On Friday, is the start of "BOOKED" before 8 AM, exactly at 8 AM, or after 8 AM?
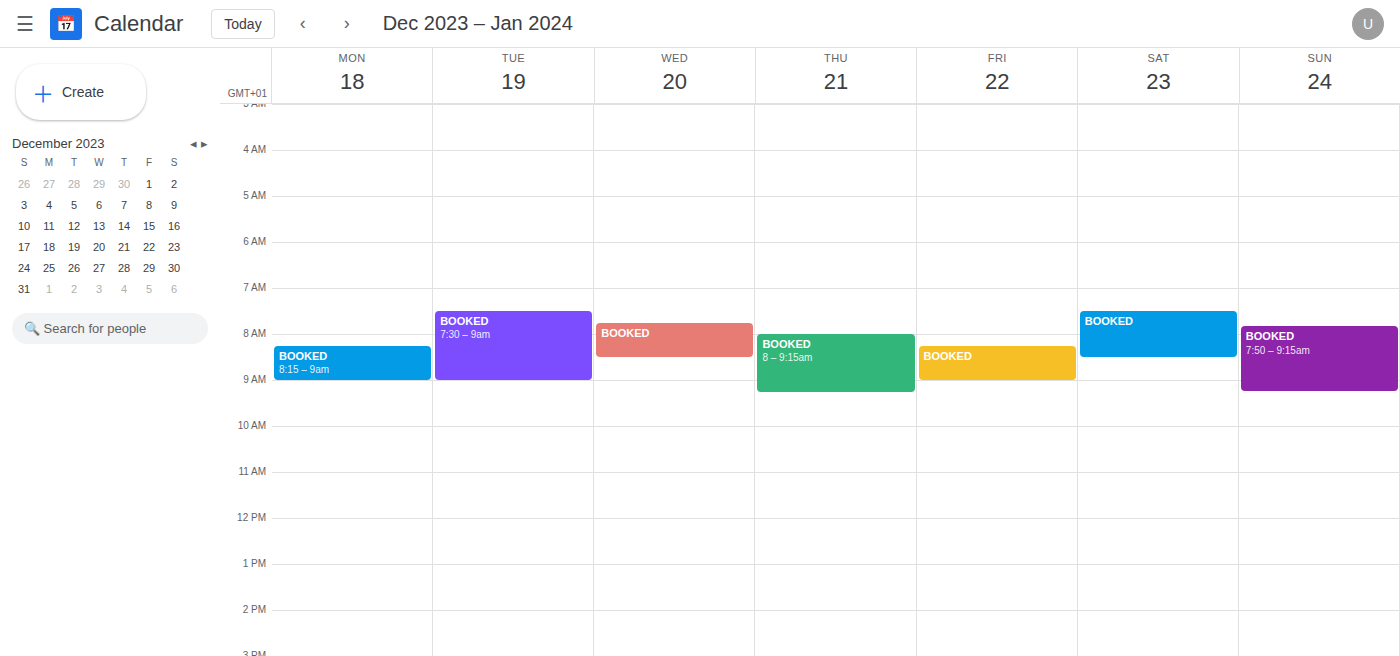
8:15 AM -- after 8 AM, 15 minutes below the 8 AM line.